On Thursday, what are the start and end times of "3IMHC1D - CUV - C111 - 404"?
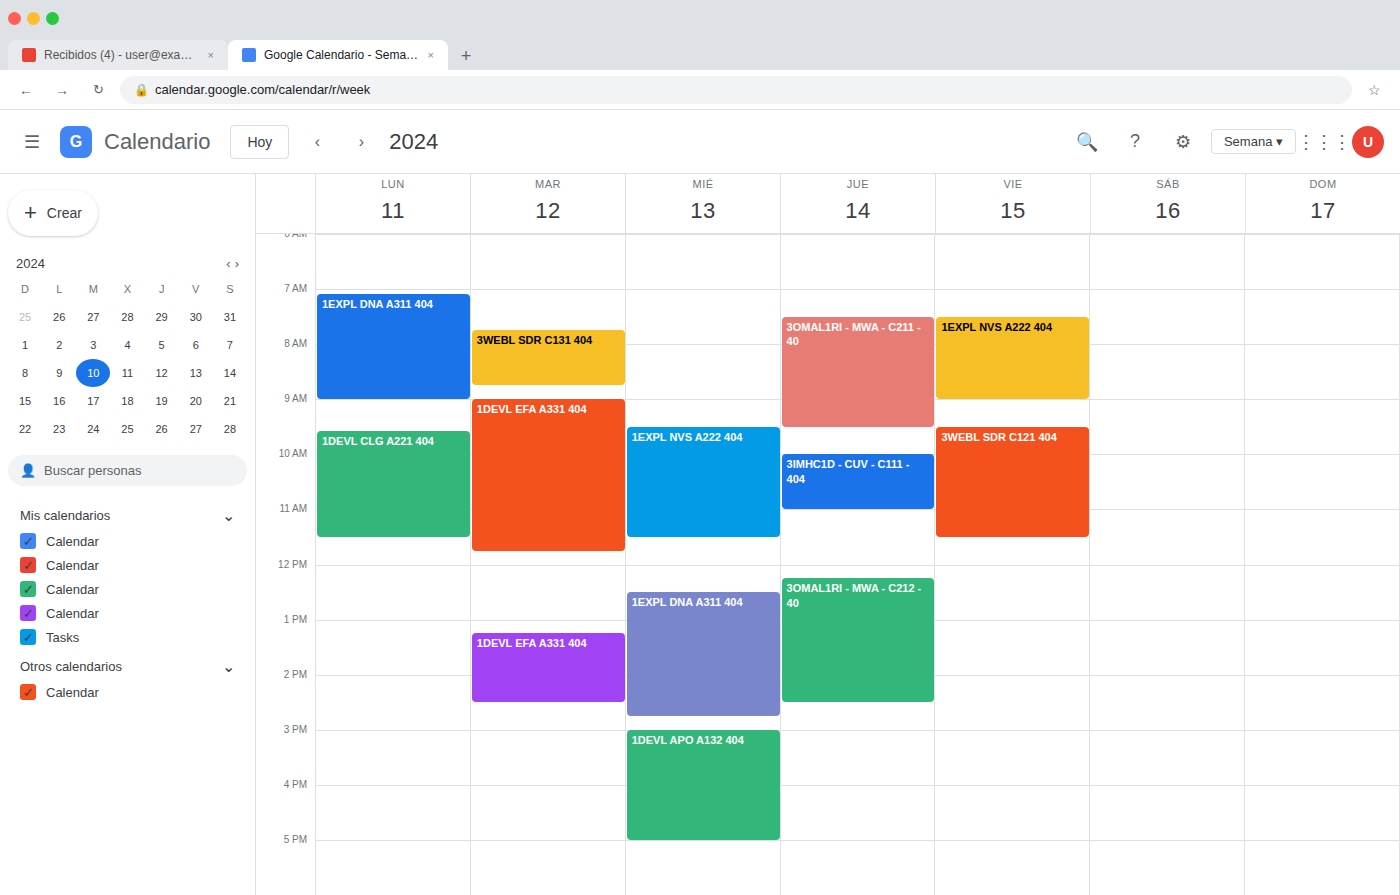
10:00 AM to 11:00 AM